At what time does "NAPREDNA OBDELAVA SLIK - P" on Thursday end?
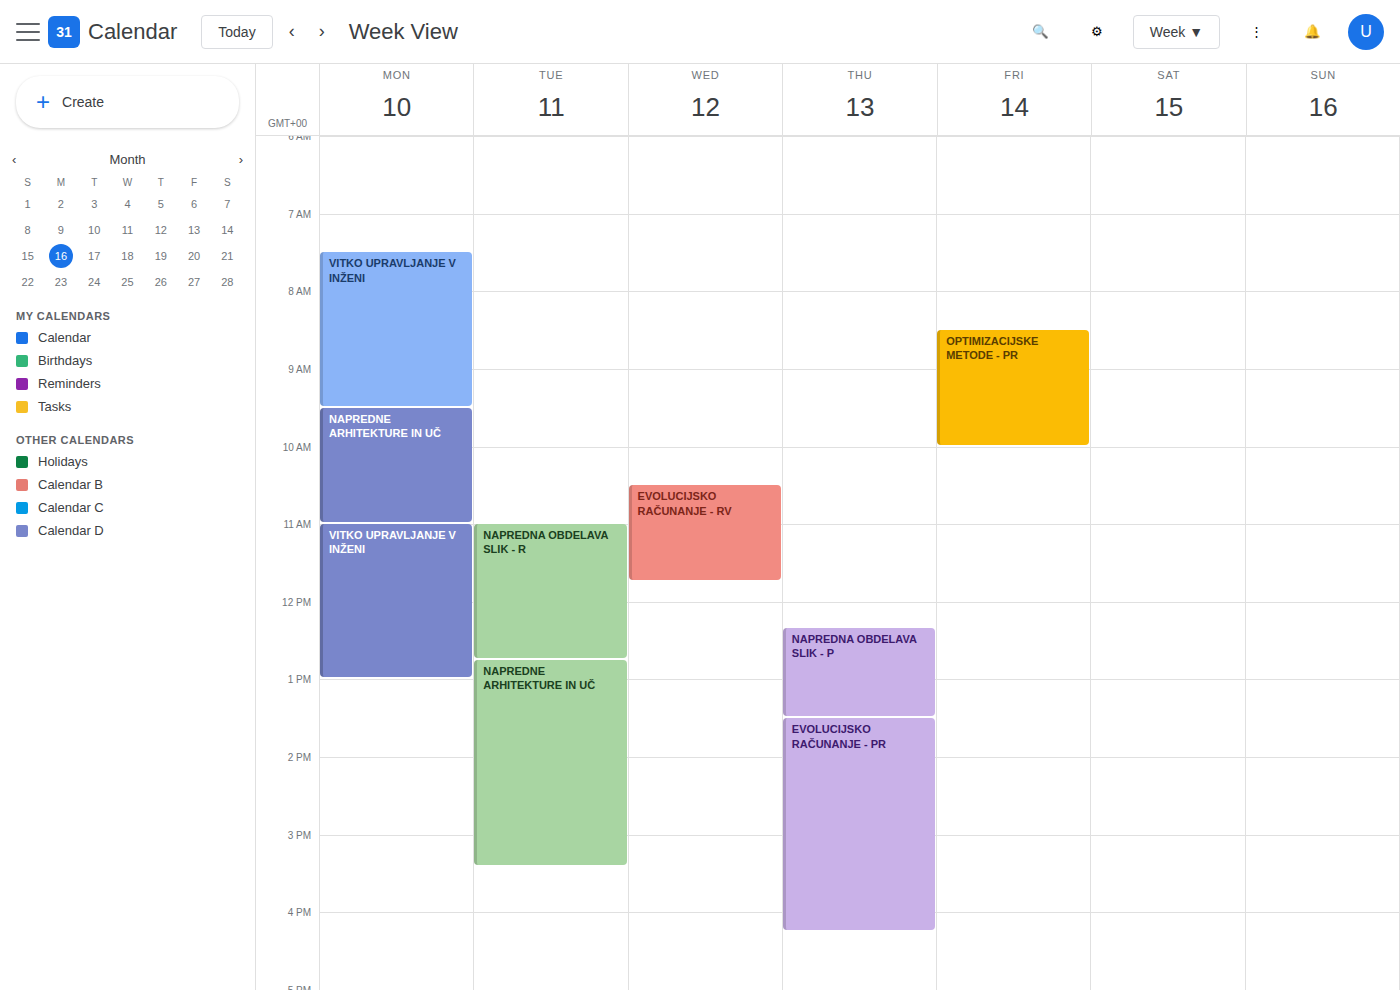
1:30 PM